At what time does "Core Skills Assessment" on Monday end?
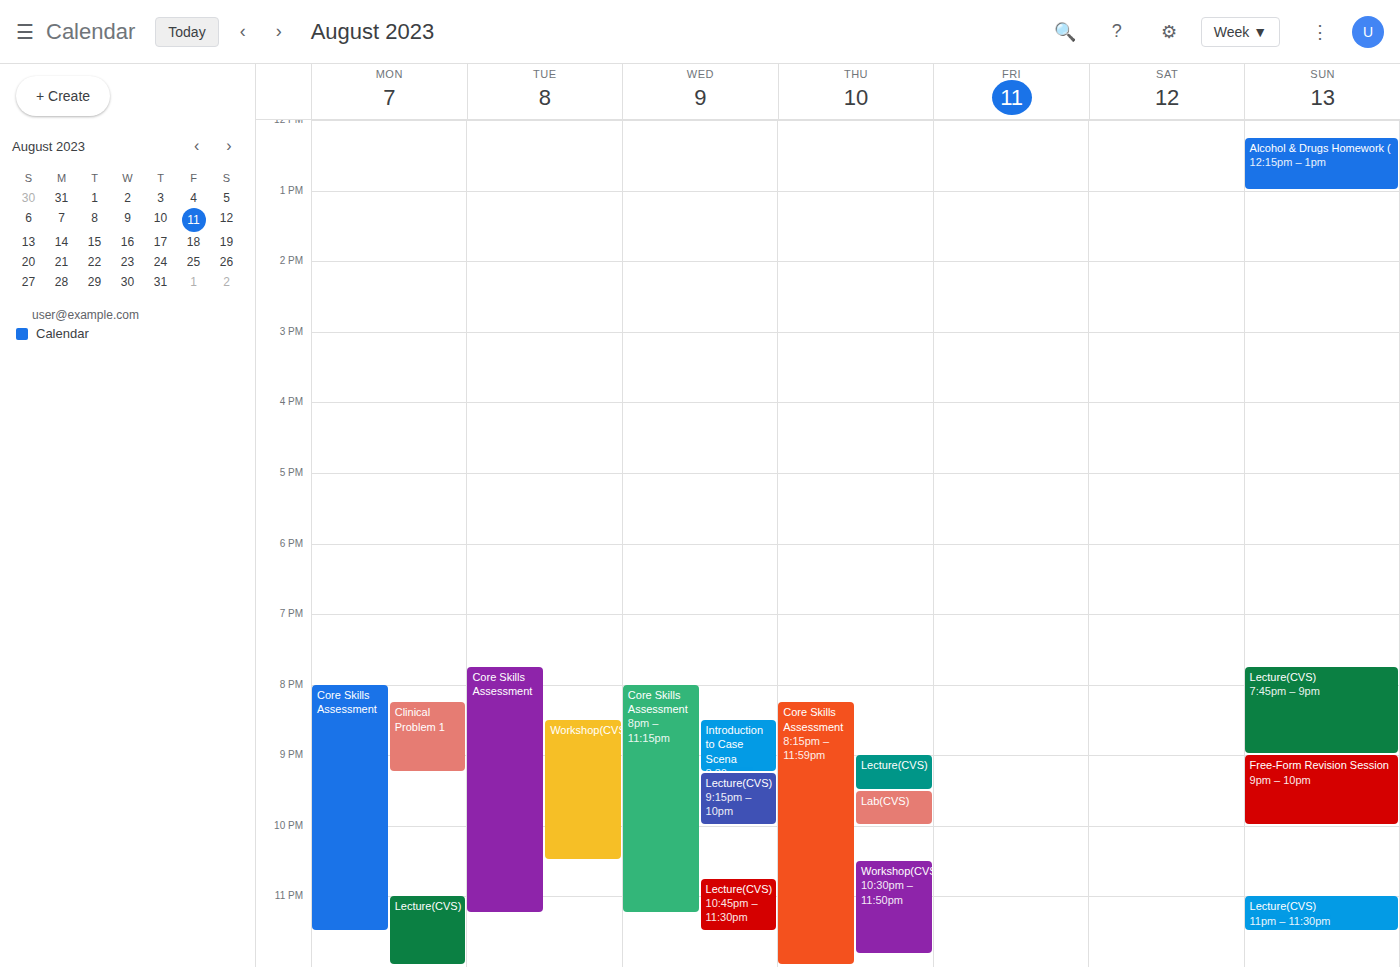
11:30 PM